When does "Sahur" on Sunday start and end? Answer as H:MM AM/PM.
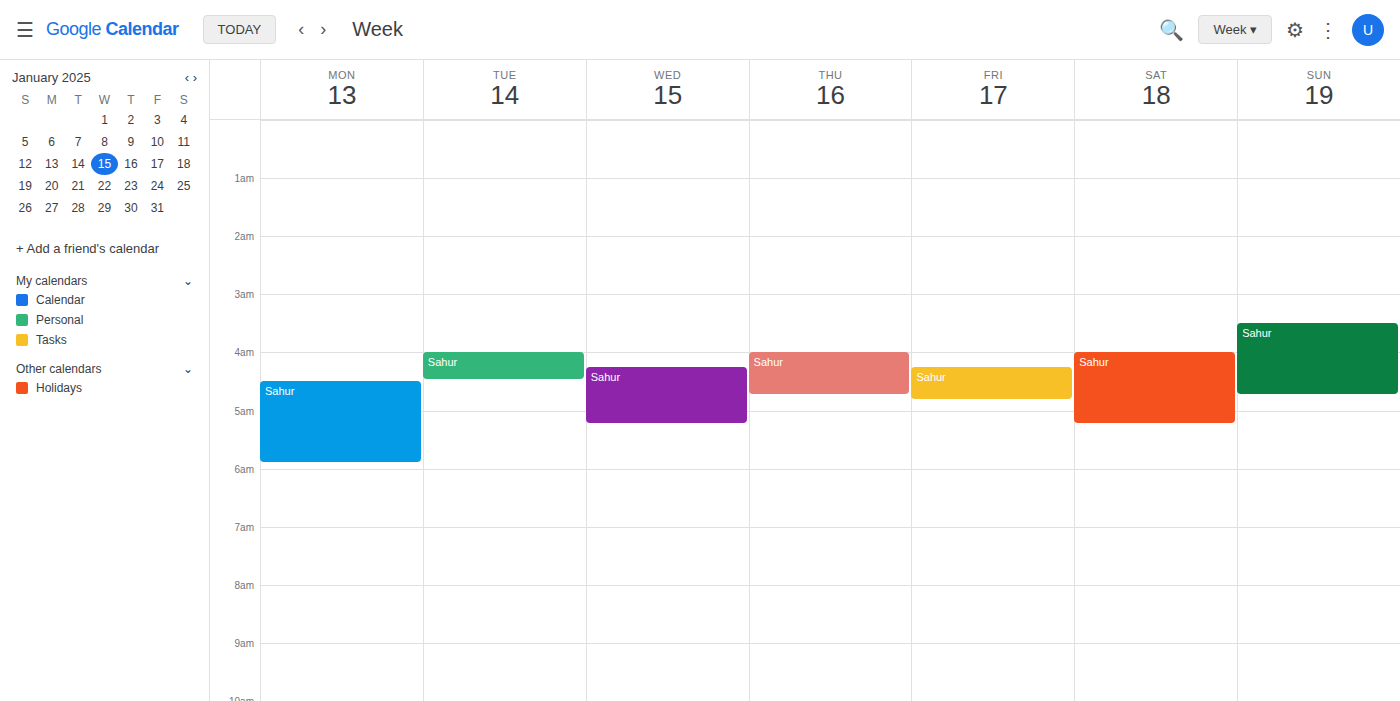
3:30 AM to 4:45 AM